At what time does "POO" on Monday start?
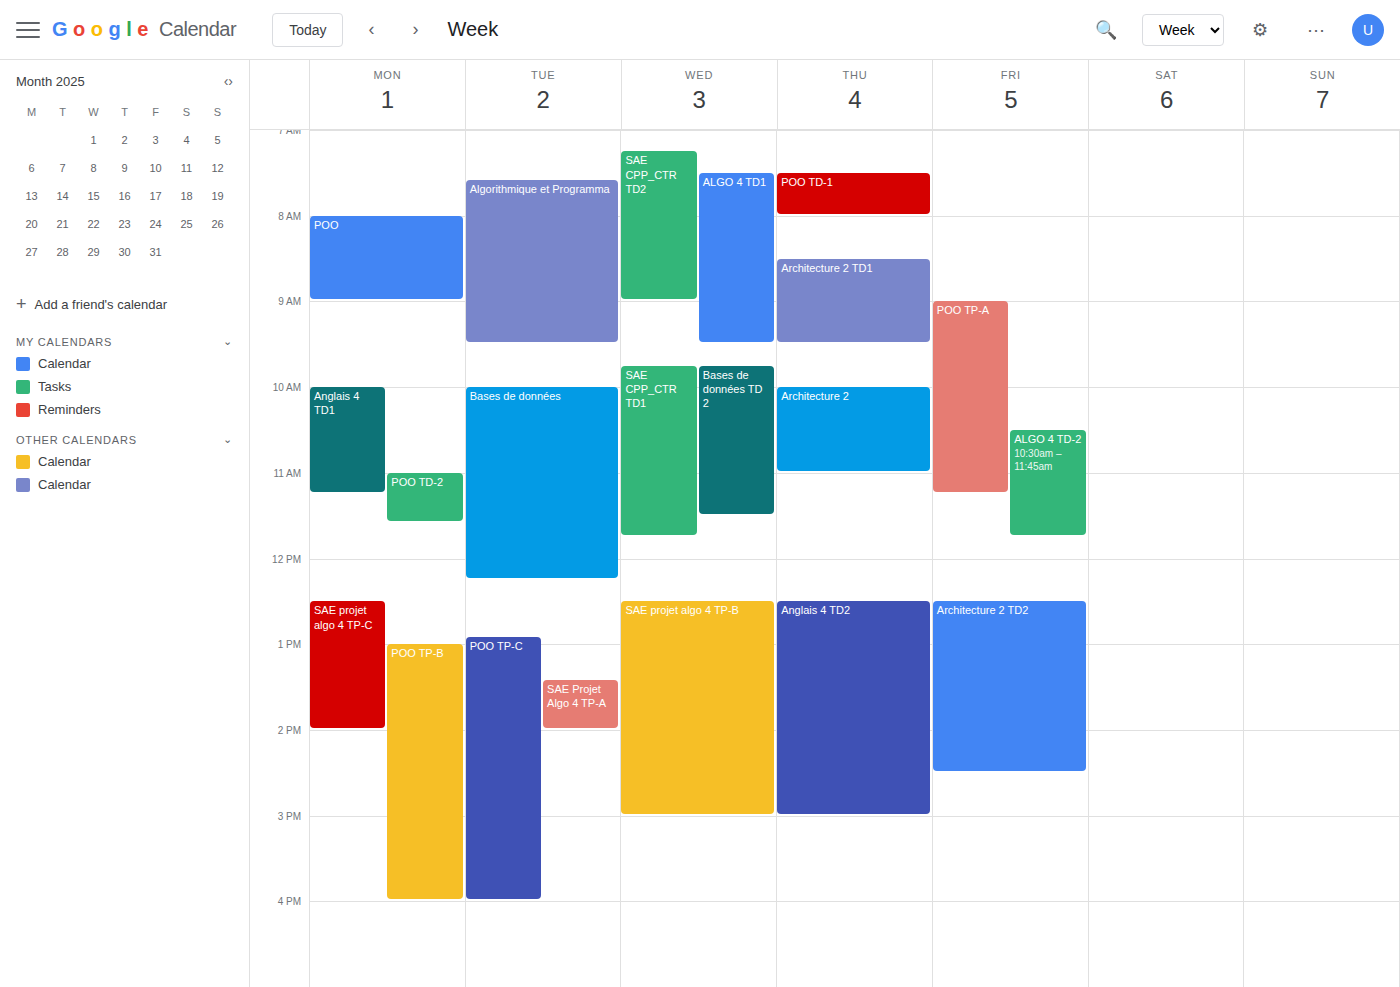
8:00 AM